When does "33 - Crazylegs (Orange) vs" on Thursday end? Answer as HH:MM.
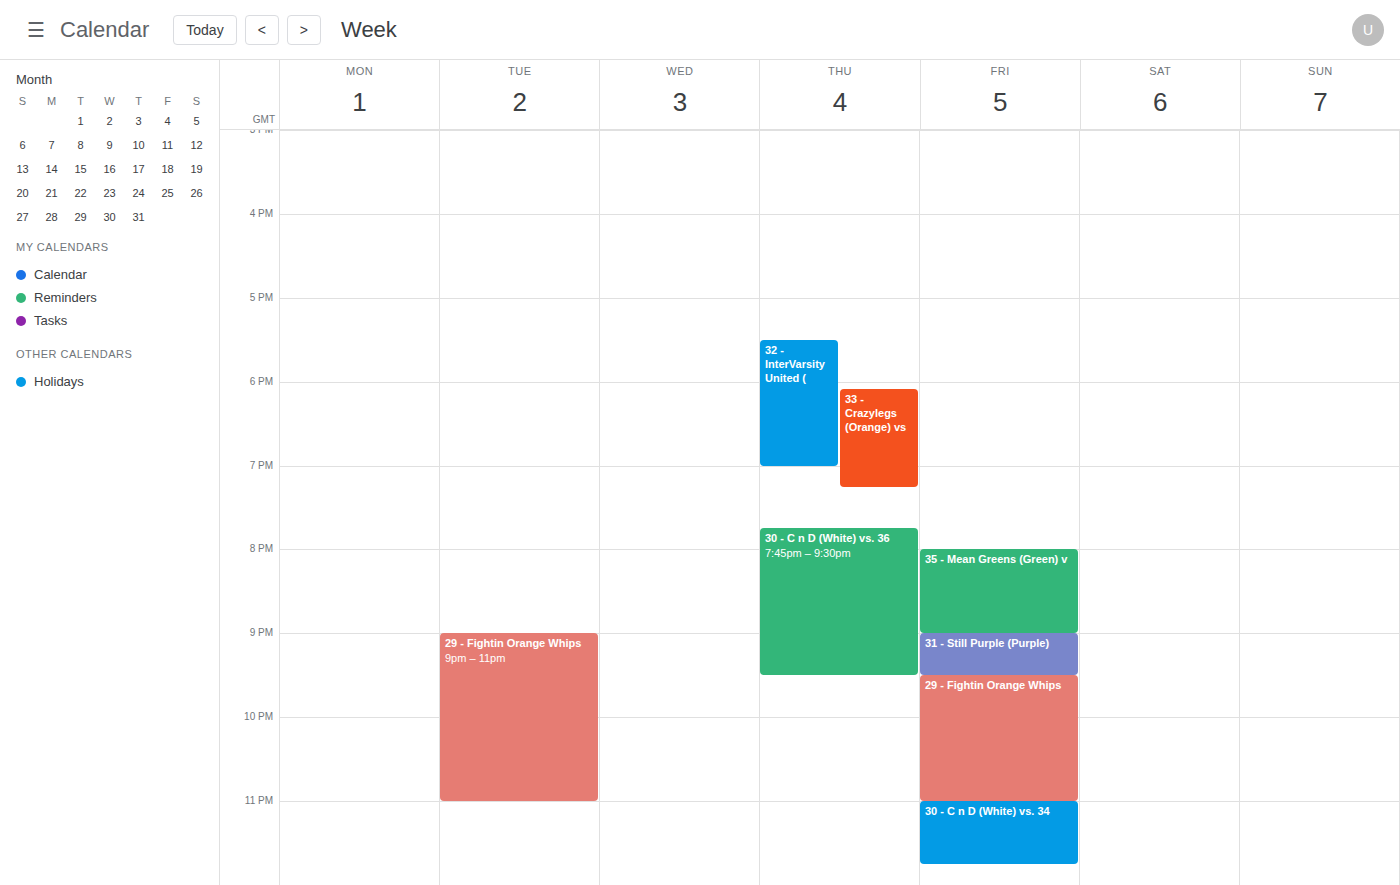
19:15